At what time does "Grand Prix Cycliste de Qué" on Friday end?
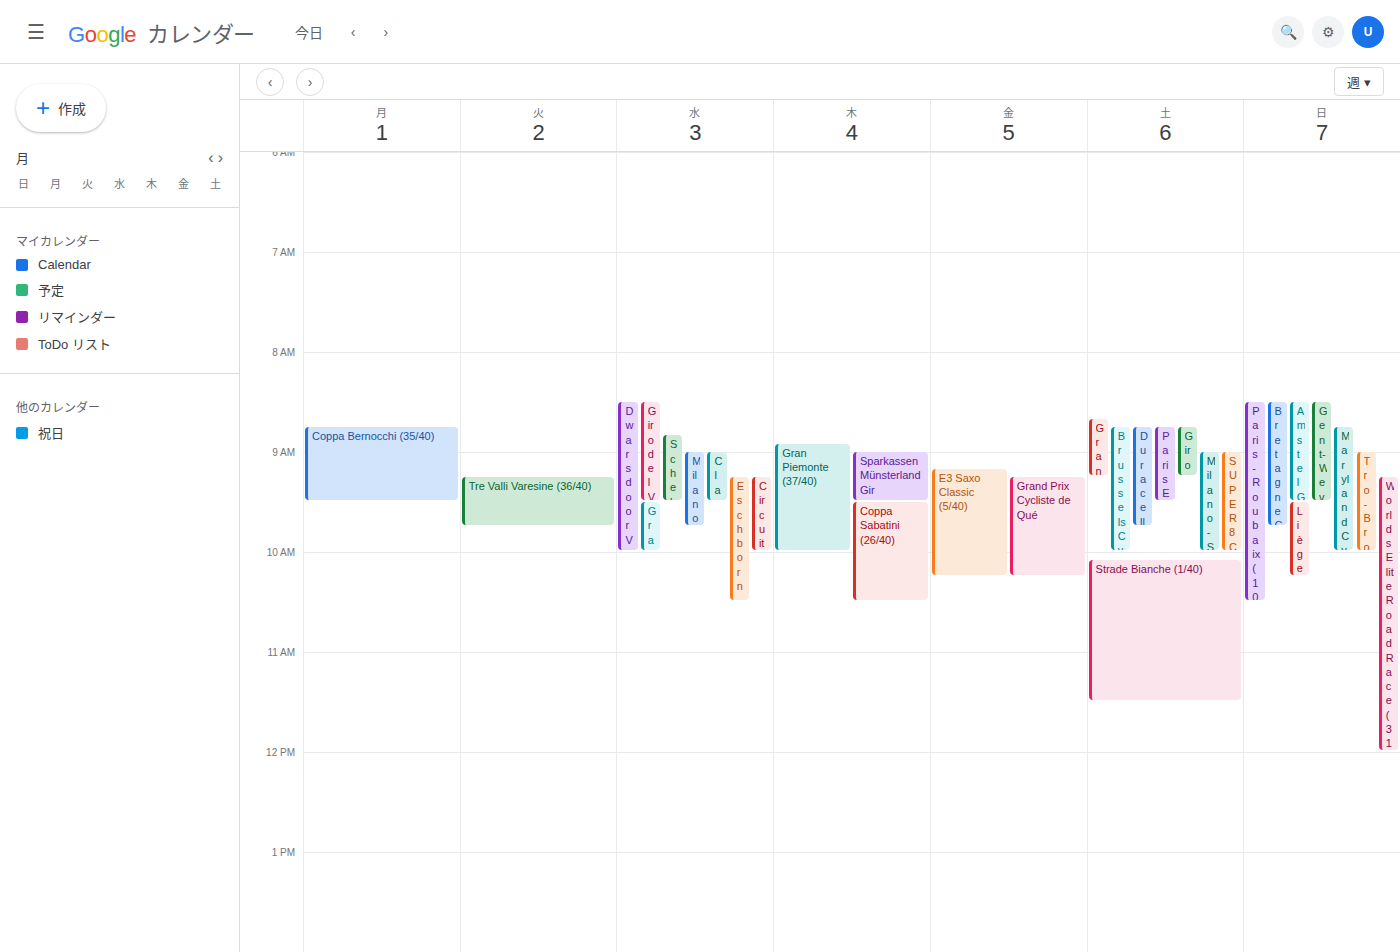
10:15 AM